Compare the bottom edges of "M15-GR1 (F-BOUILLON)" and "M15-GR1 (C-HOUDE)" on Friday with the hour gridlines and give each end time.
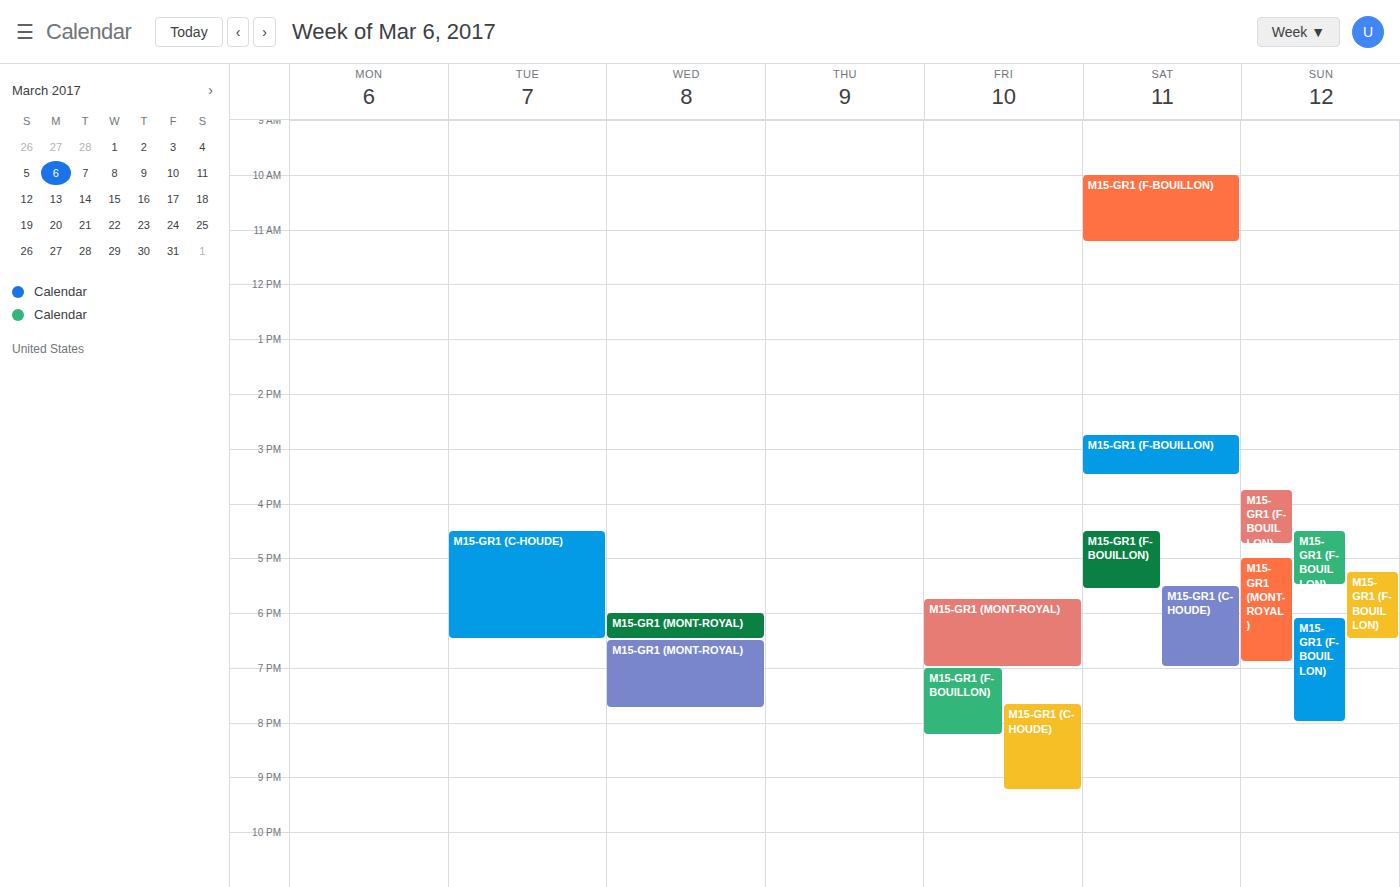
"M15-GR1 (F-BOUILLON)": 8:15 PM, neither: a quarter of the way from the 8 PM line to the 9 PM line. "M15-GR1 (C-HOUDE)": 9:15 PM, neither: a quarter of the way from the 9 PM line to the 10 PM line.